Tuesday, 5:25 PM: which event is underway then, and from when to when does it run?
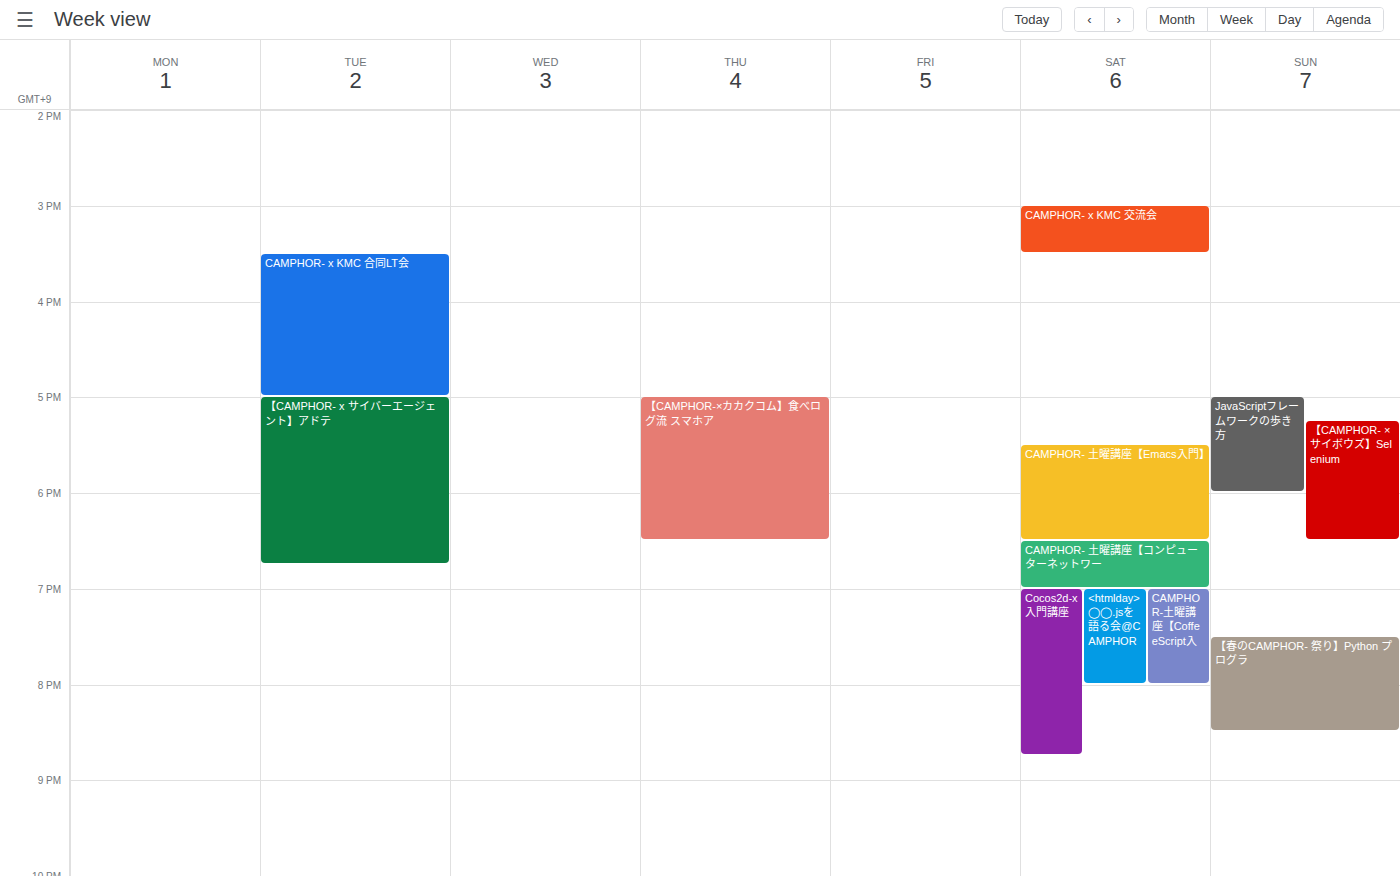
"【CAMPHOR- x サイバーエージェント】アドテ", 5:00 PM to 6:45 PM